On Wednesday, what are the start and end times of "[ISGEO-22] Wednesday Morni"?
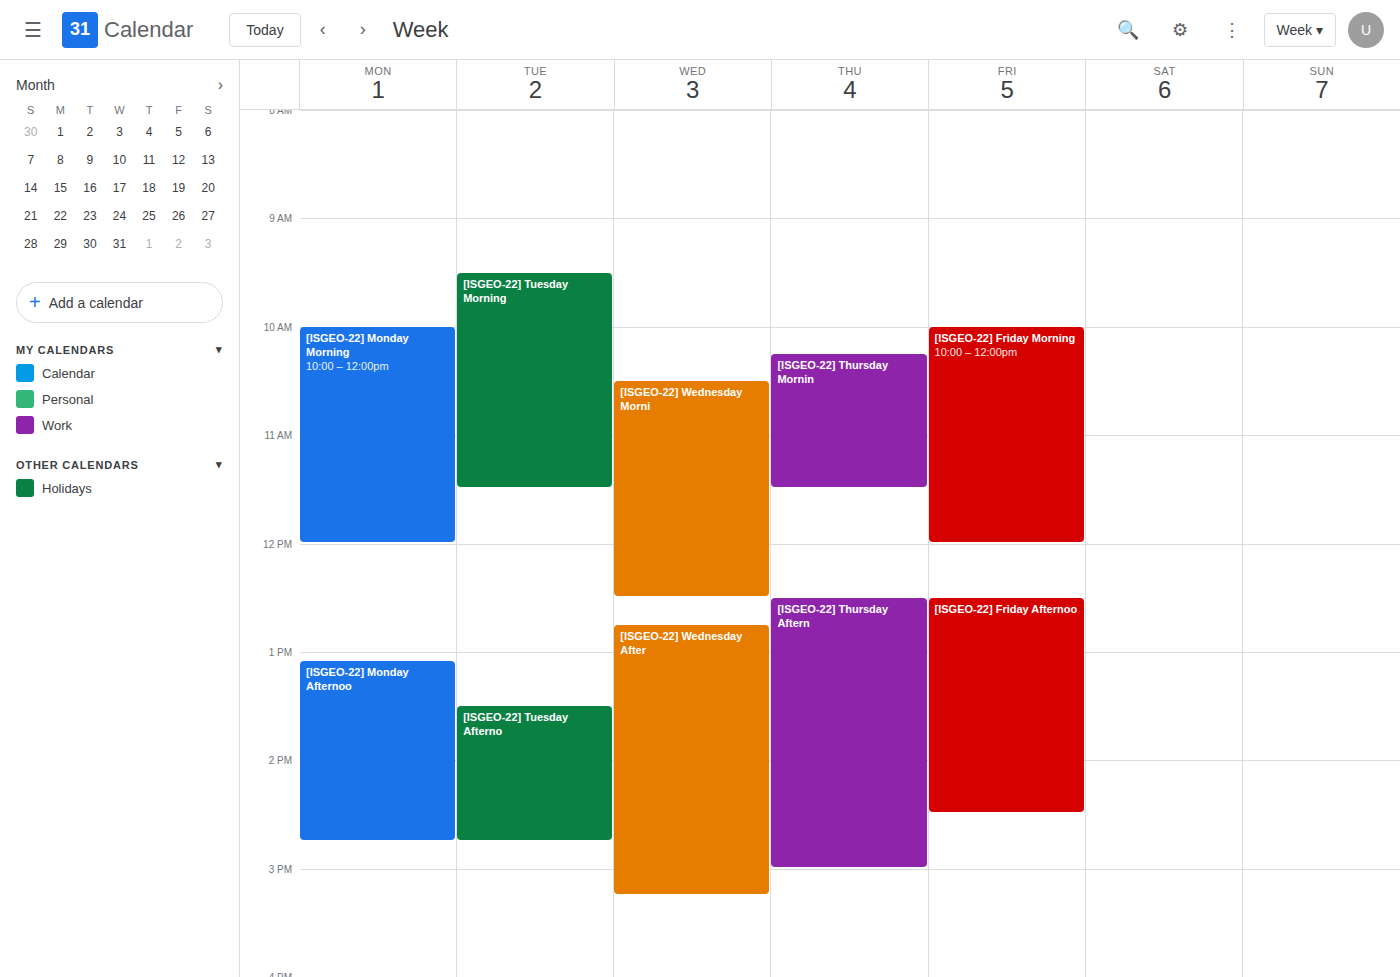
10:30 AM to 12:30 PM